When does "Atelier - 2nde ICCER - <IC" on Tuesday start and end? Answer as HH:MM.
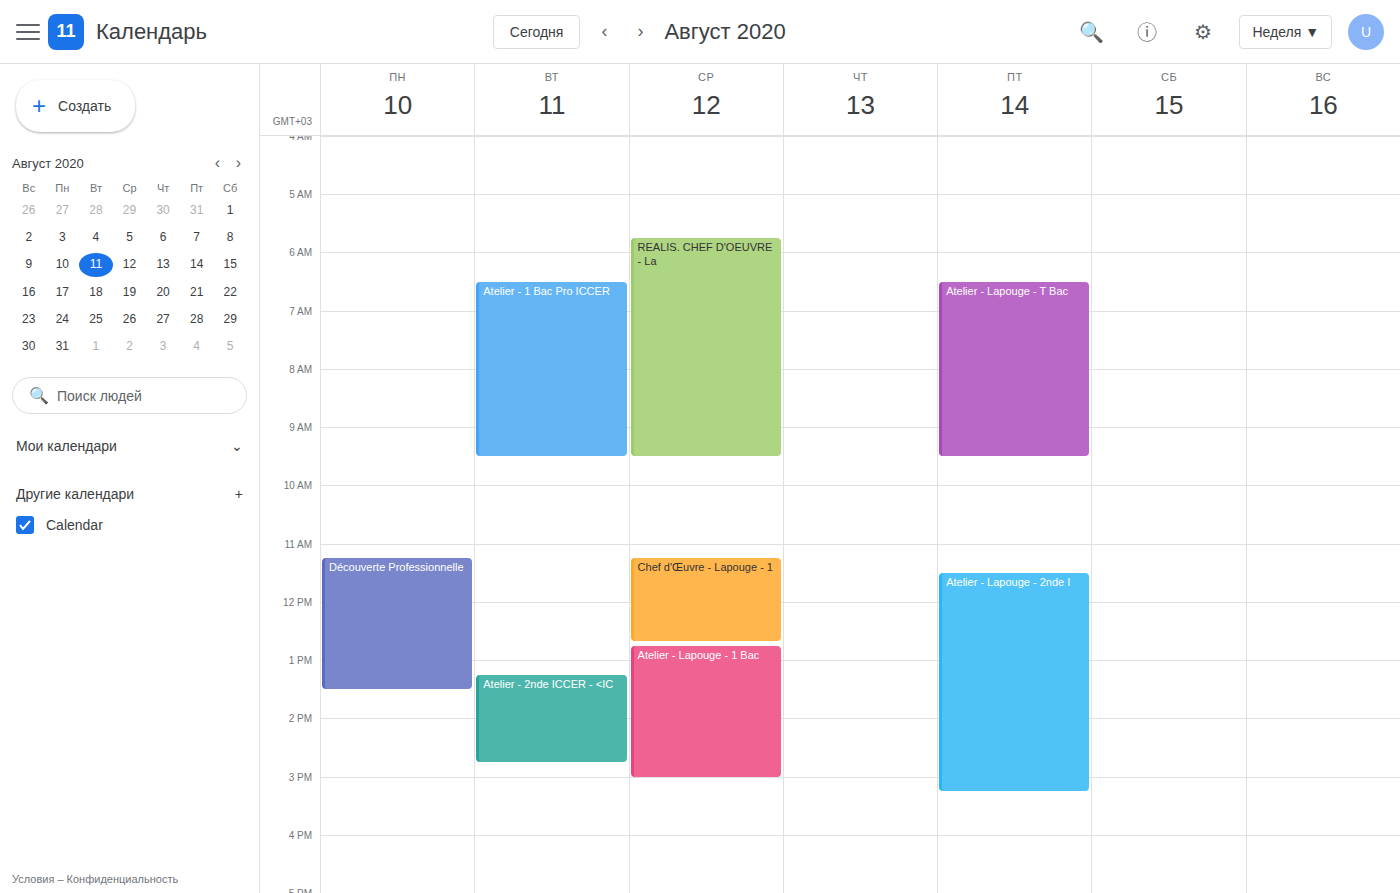
13:15 to 14:45